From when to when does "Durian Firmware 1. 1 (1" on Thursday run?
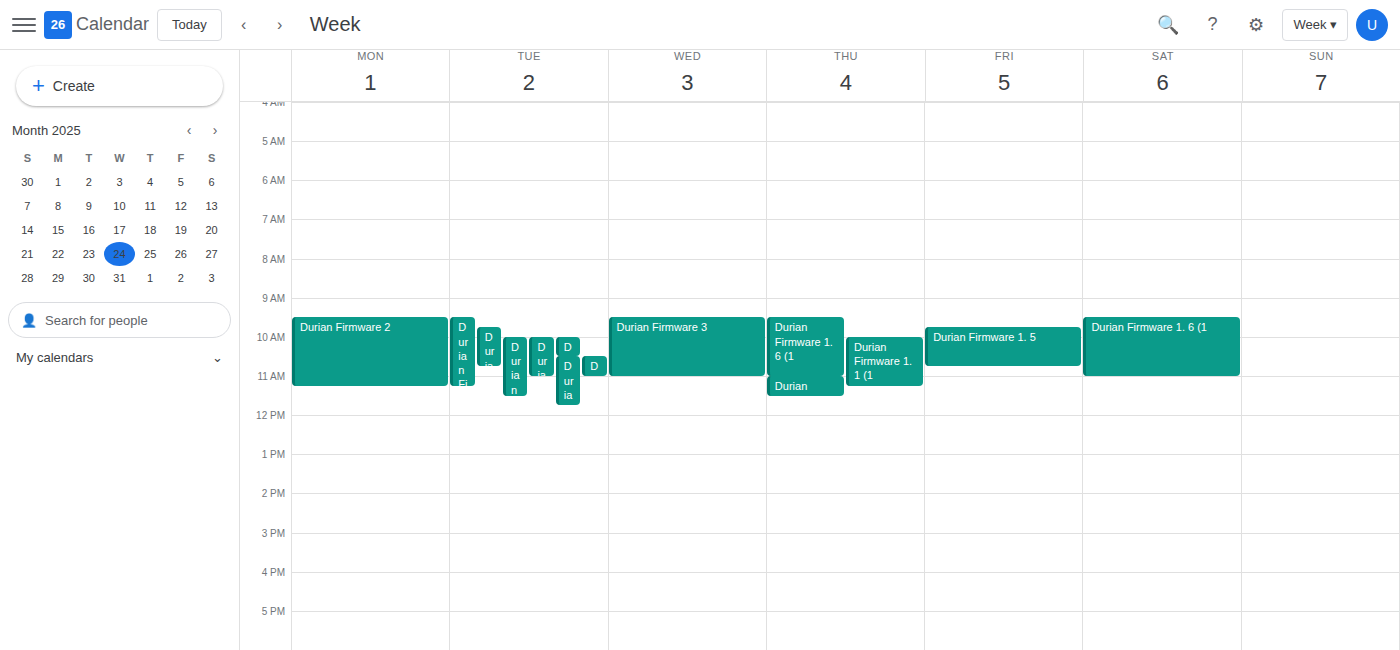
10:00 to 11:15